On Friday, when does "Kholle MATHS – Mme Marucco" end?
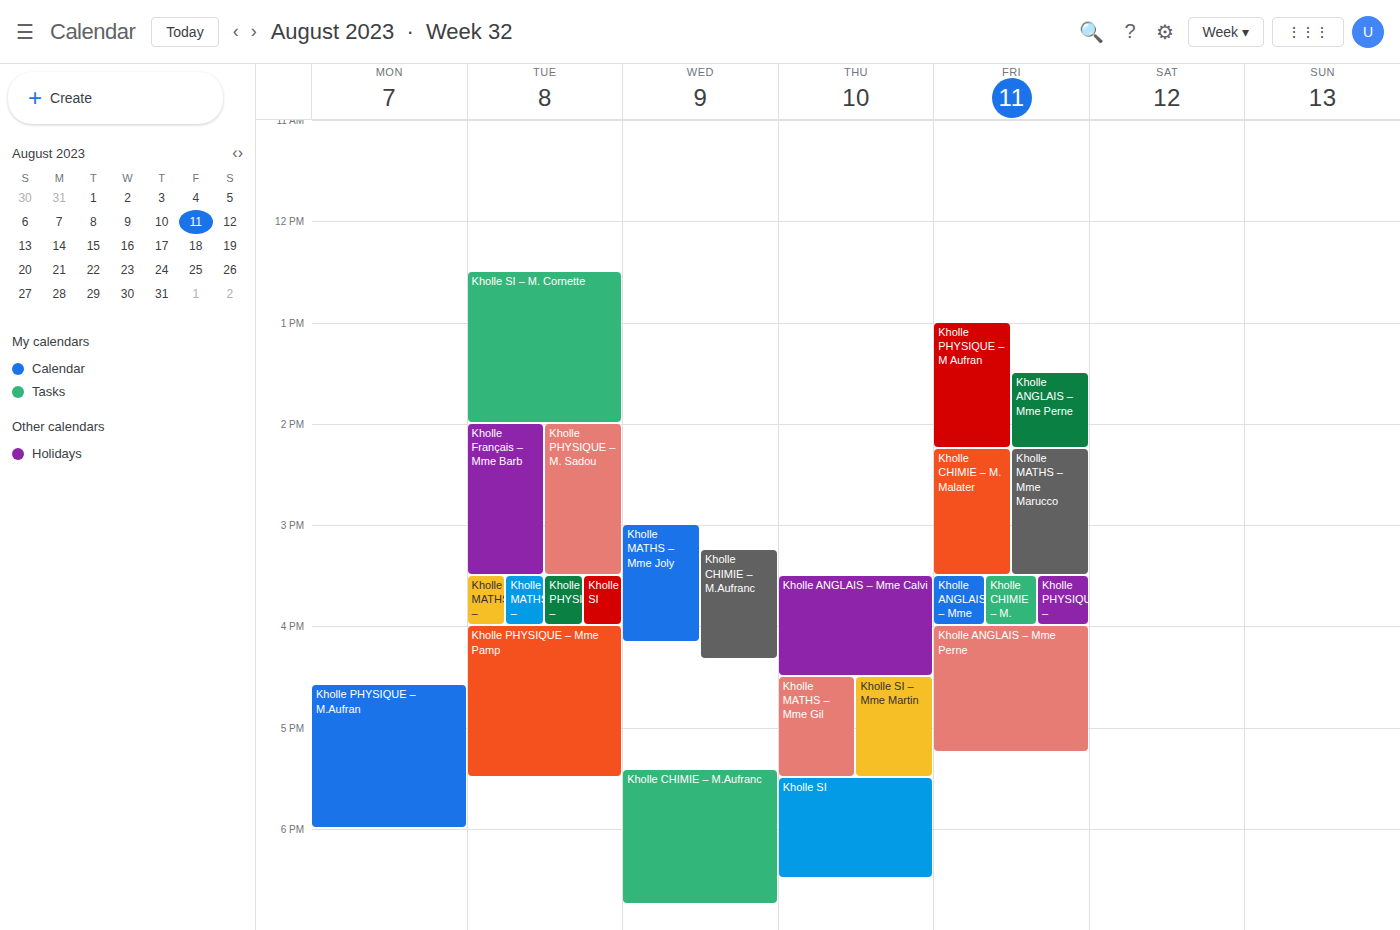
3:30 PM